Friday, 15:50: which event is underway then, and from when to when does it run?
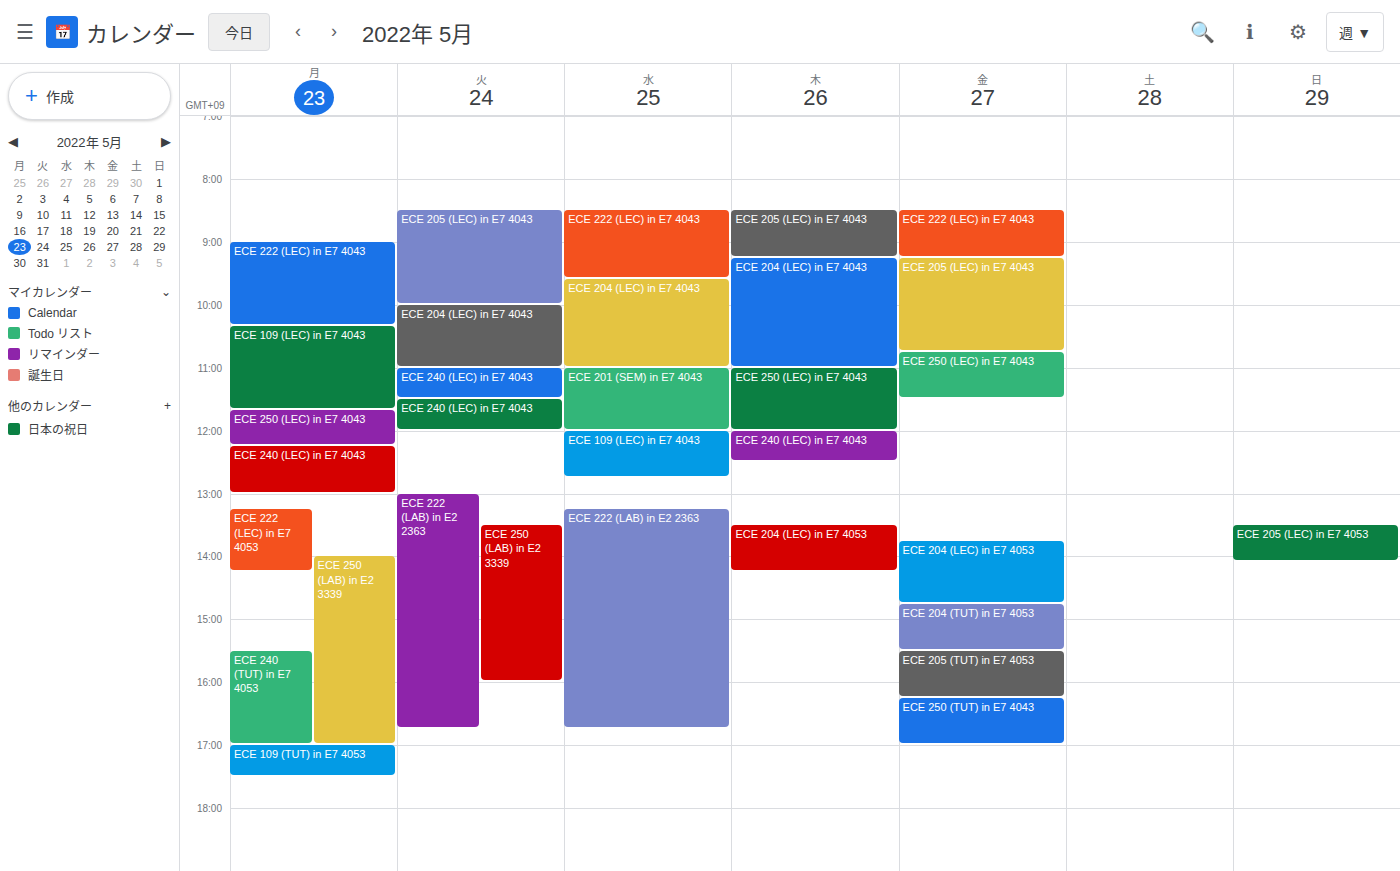
"ECE 205 (TUT) in E7 4053", 15:30 to 16:15